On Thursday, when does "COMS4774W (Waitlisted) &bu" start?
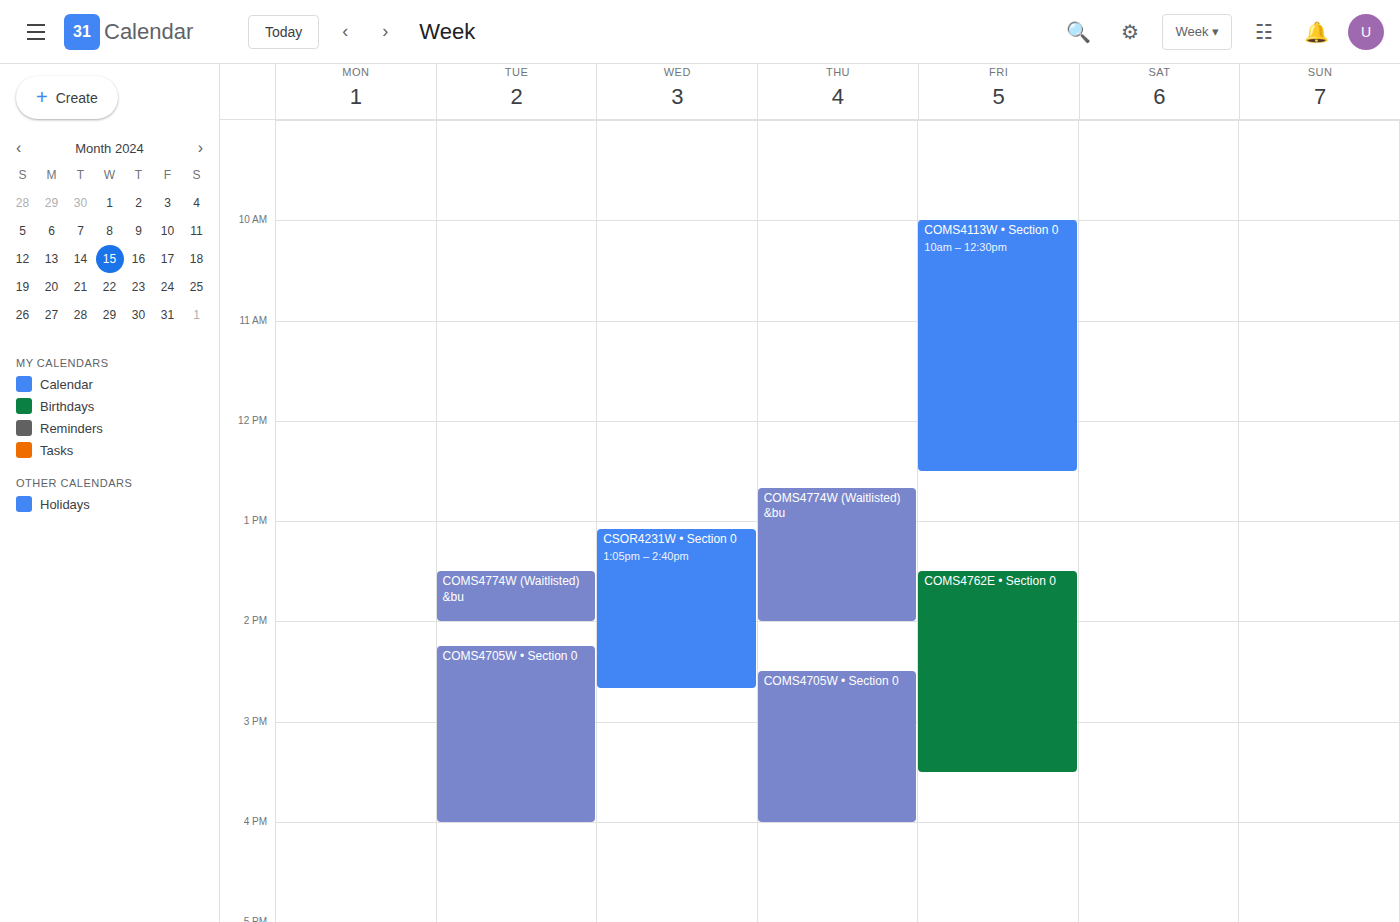
12:40